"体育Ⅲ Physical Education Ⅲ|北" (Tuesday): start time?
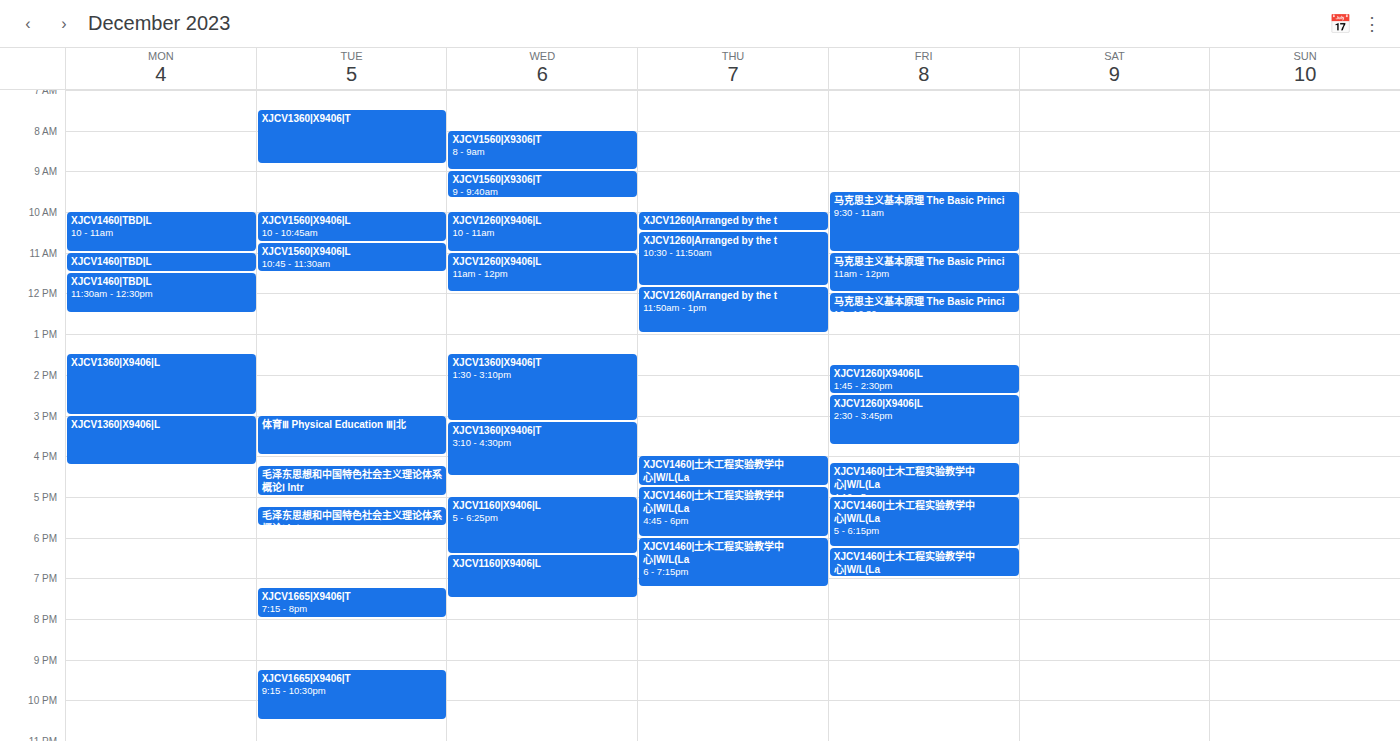
3:00 PM